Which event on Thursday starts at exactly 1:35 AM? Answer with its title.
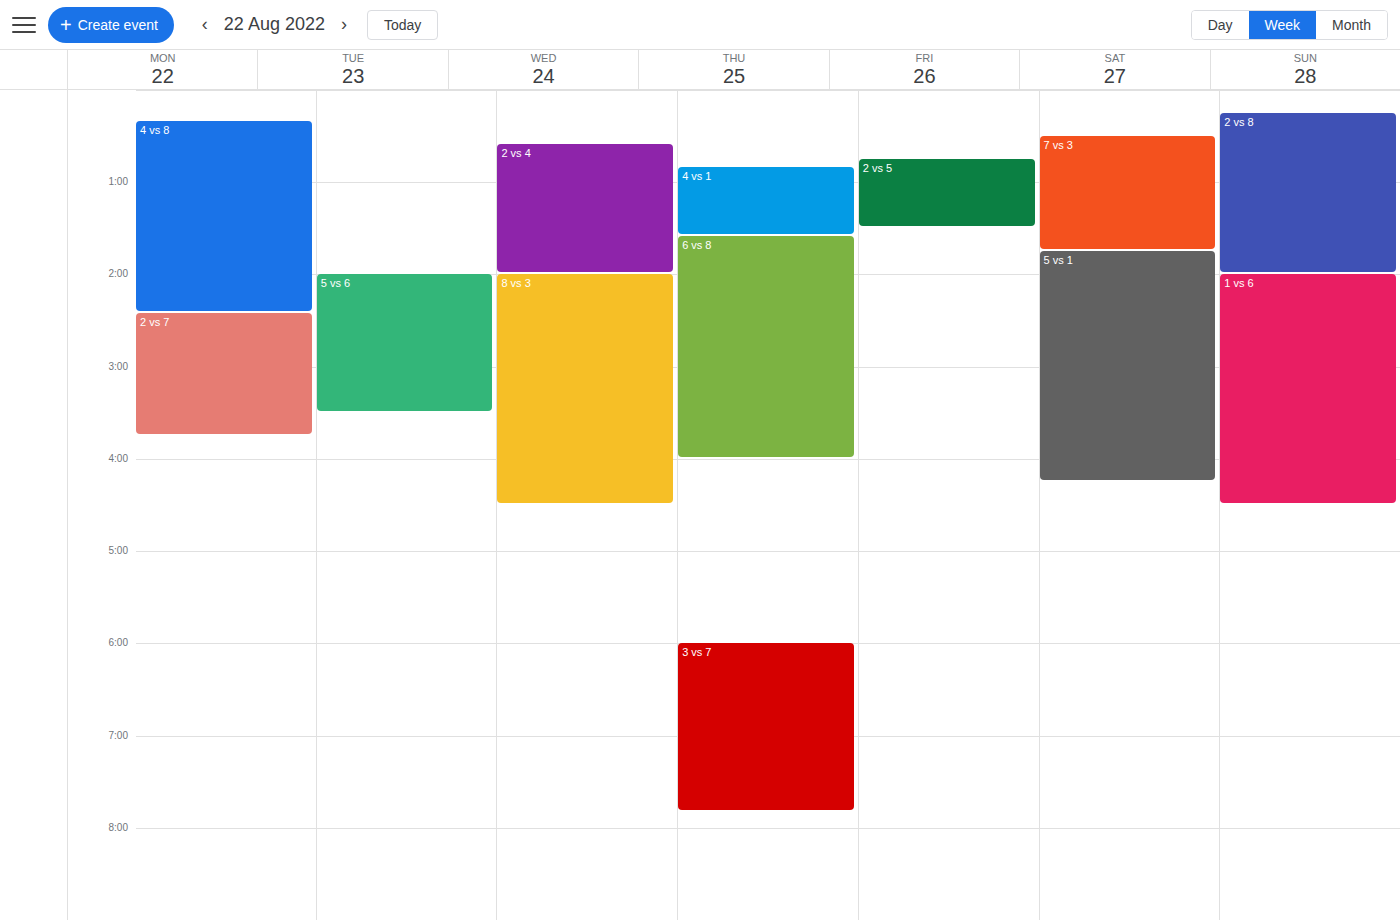
"6 vs 8"